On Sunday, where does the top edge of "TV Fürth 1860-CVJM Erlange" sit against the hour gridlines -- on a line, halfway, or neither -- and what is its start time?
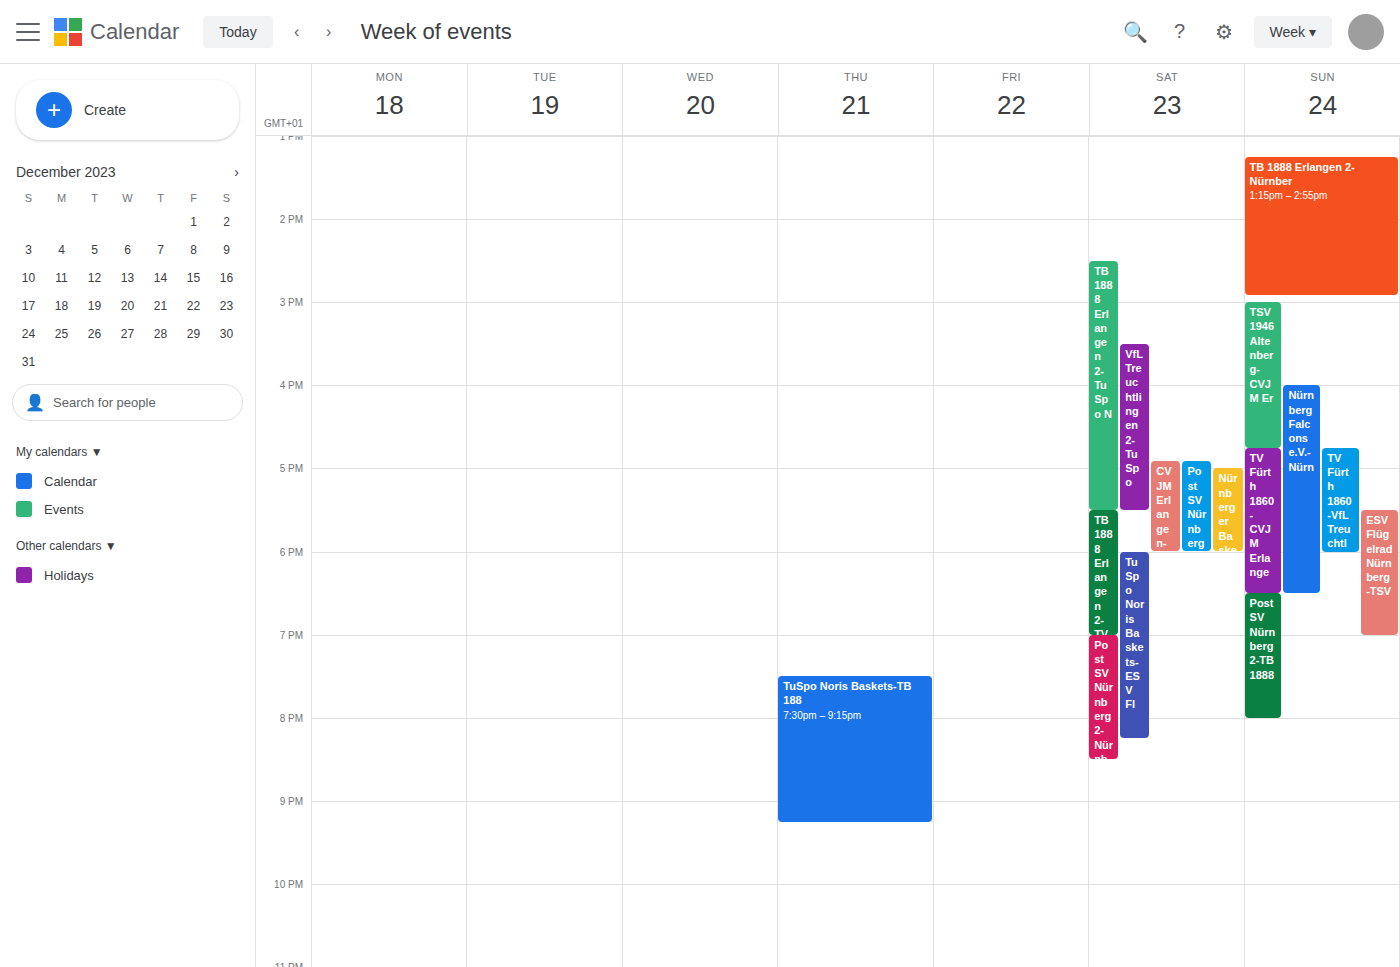
4:45 PM -- neither: three quarters of the way from the 4 PM line to the 5 PM line.